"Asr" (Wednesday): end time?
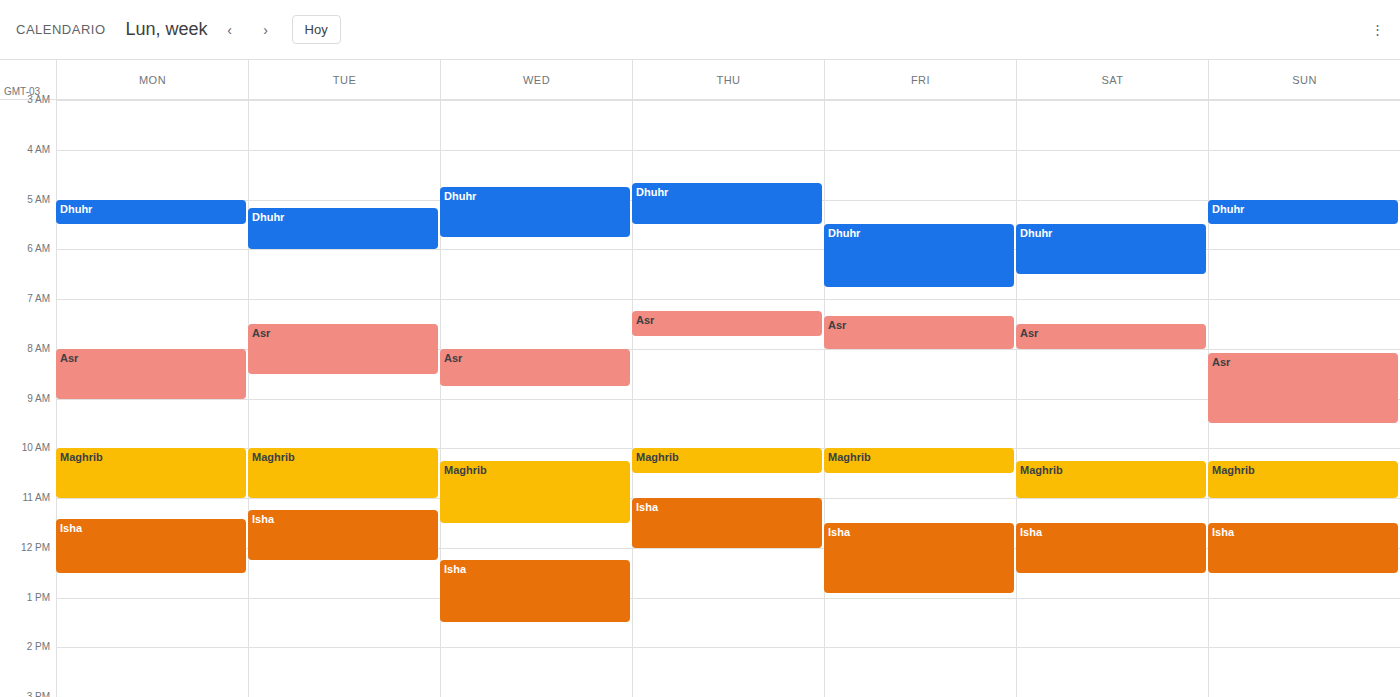
8:45 AM